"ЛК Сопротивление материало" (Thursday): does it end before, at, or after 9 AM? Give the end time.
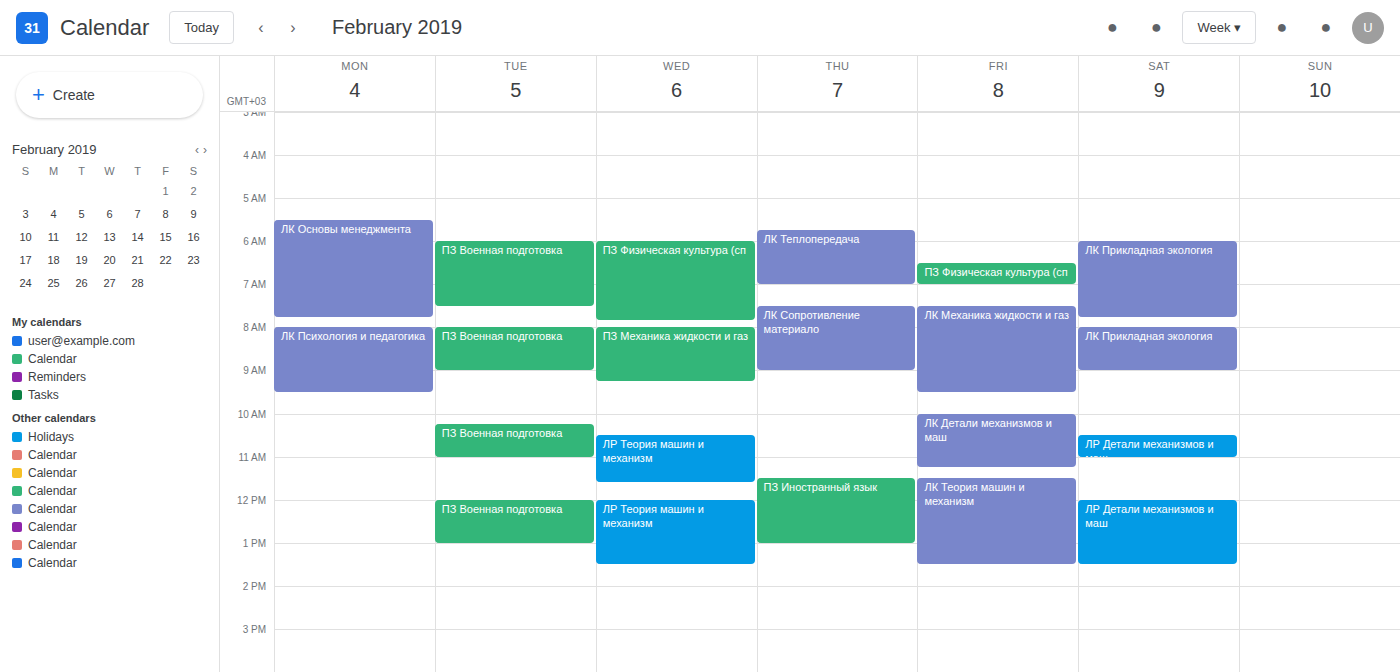
9:00 AM -- exactly at 9 AM, on the 9 AM line.